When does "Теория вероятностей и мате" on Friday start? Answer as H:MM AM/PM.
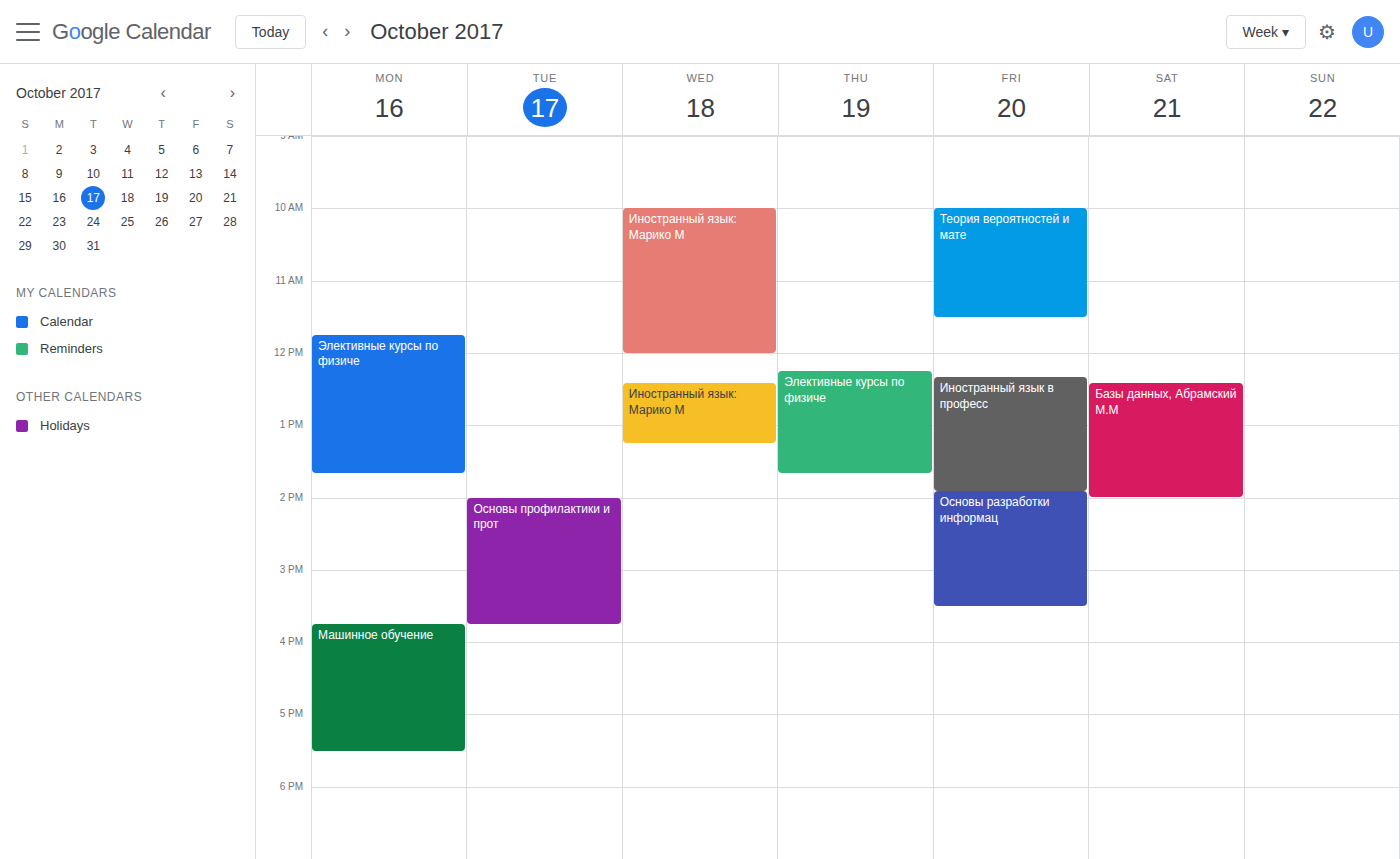
10:00 AM